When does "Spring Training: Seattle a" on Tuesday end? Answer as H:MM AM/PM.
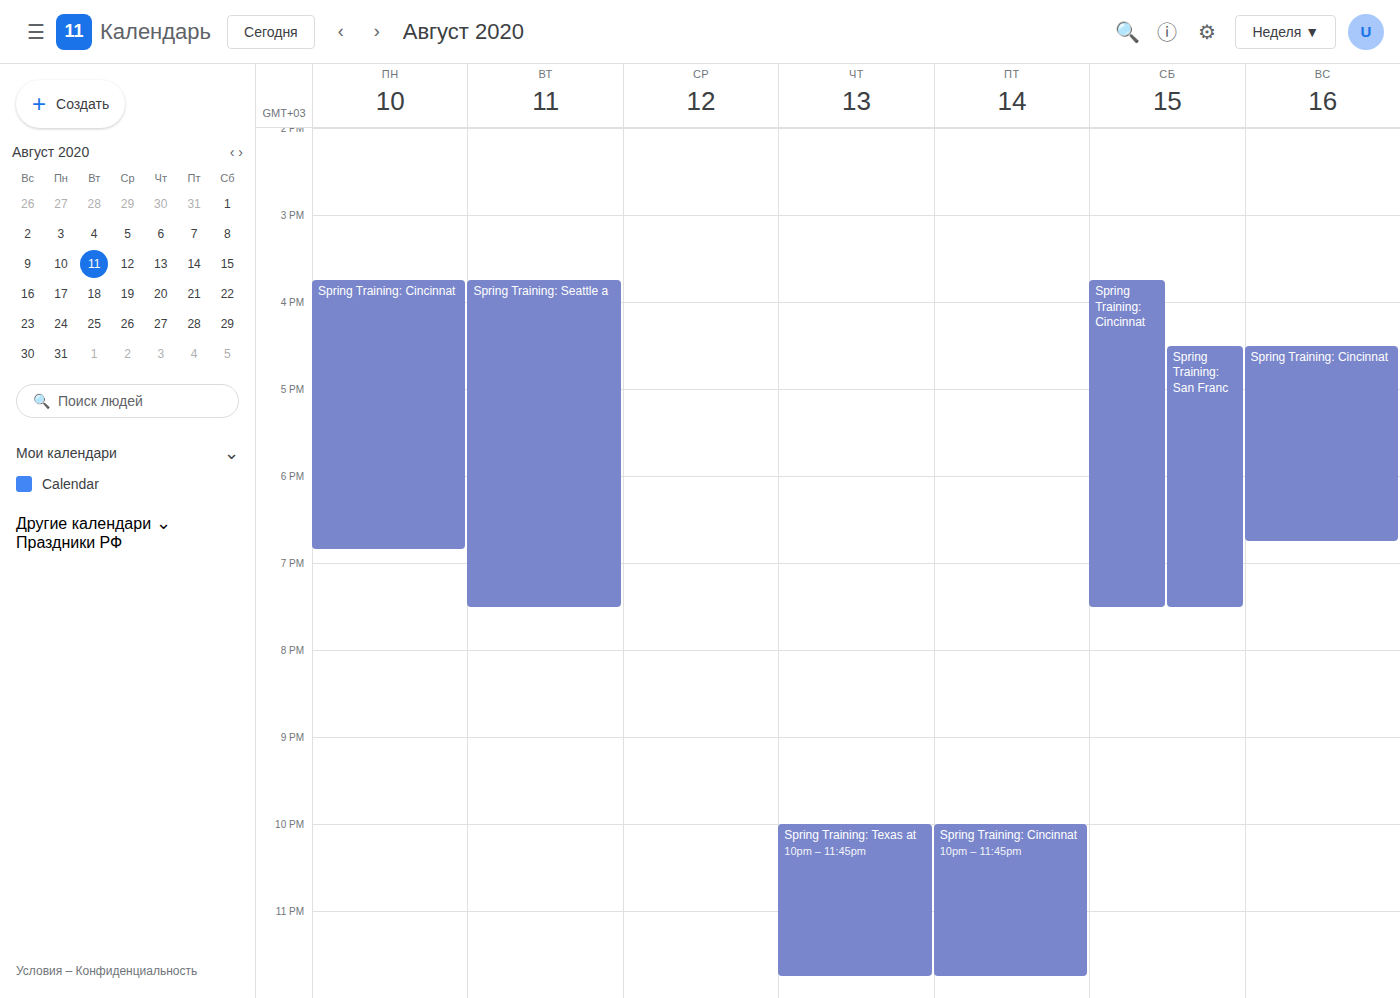
7:30 PM